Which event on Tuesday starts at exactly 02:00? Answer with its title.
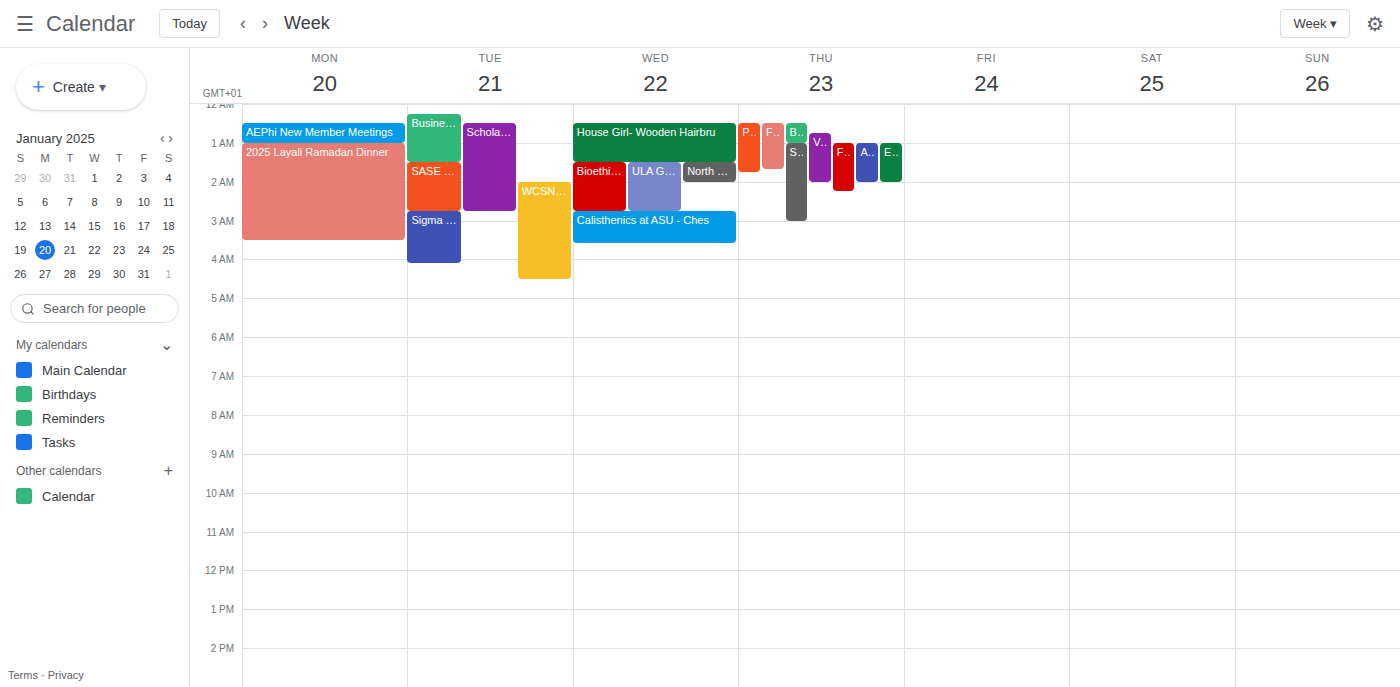
"WCSN Meeting"